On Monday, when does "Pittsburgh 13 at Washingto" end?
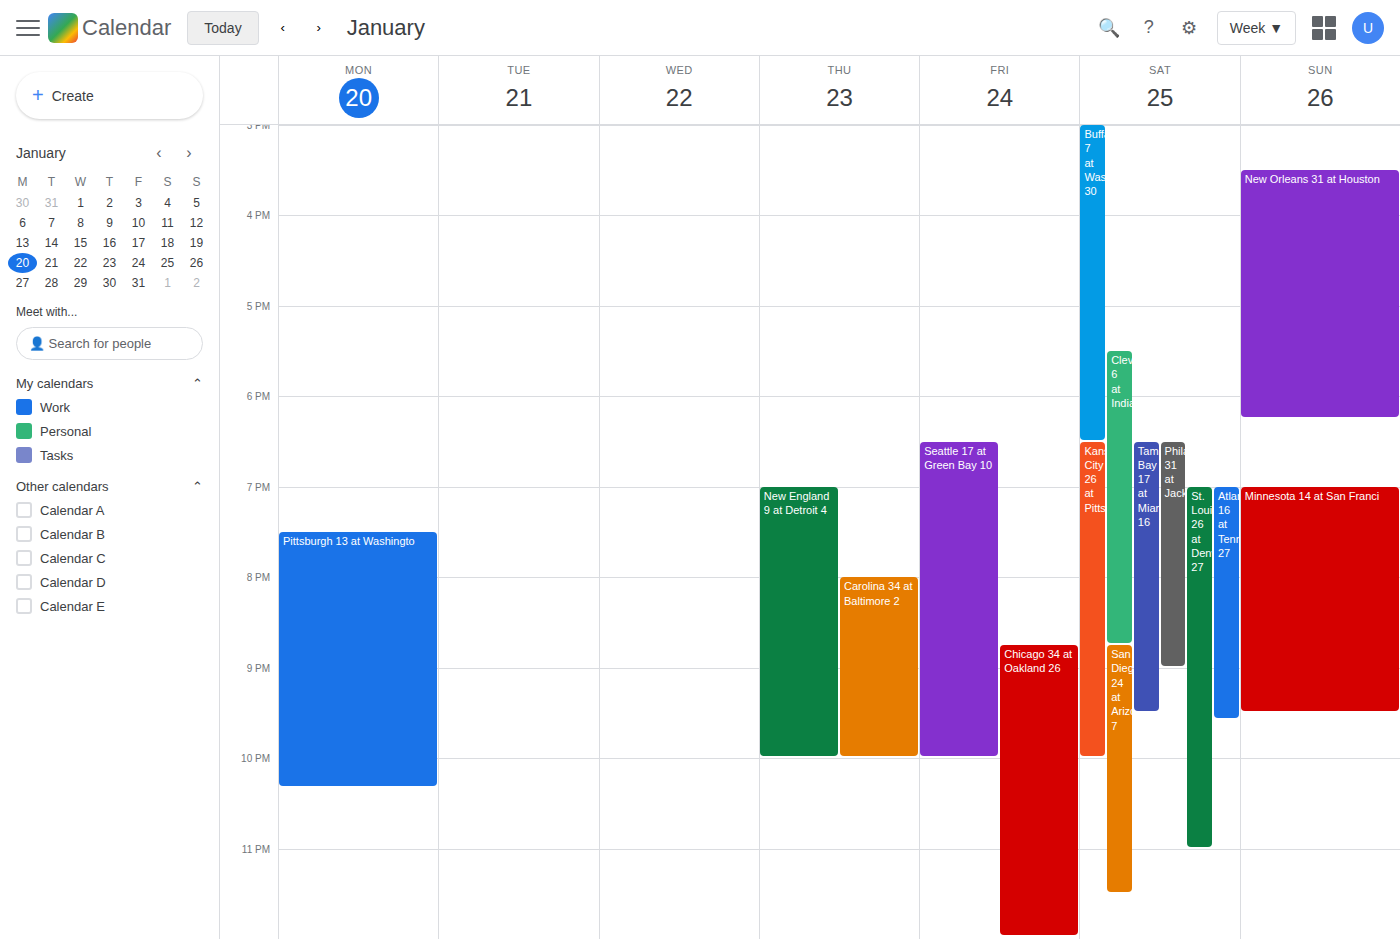
22:20